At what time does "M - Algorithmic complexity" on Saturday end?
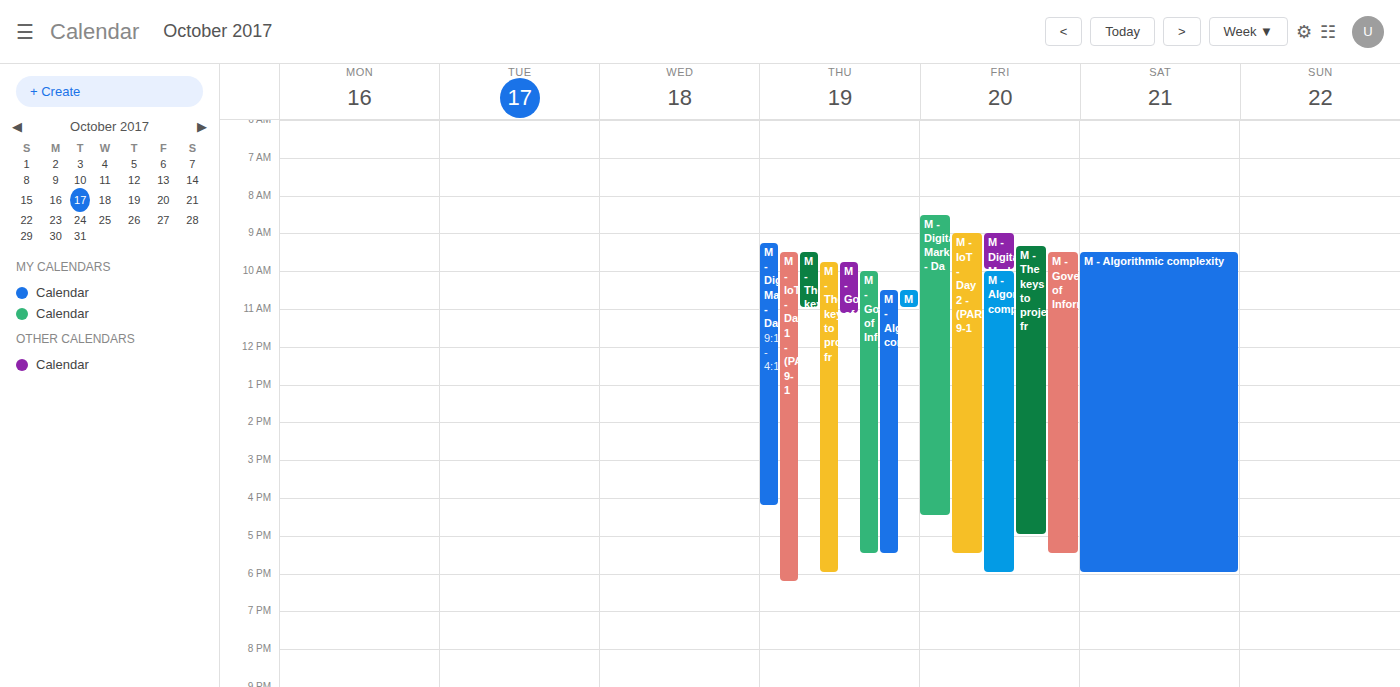
6:00 PM